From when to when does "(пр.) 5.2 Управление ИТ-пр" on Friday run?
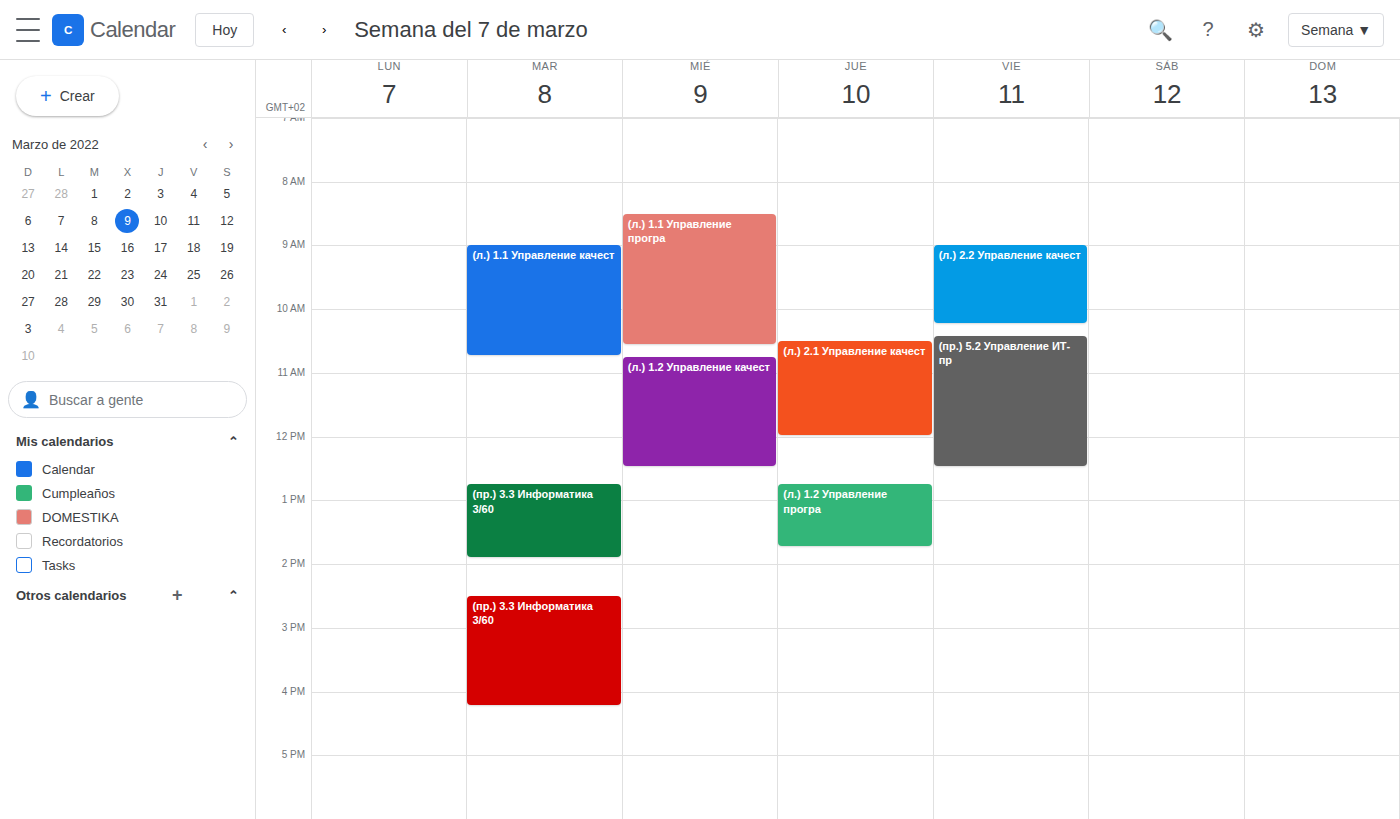
10:25 AM to 12:30 PM